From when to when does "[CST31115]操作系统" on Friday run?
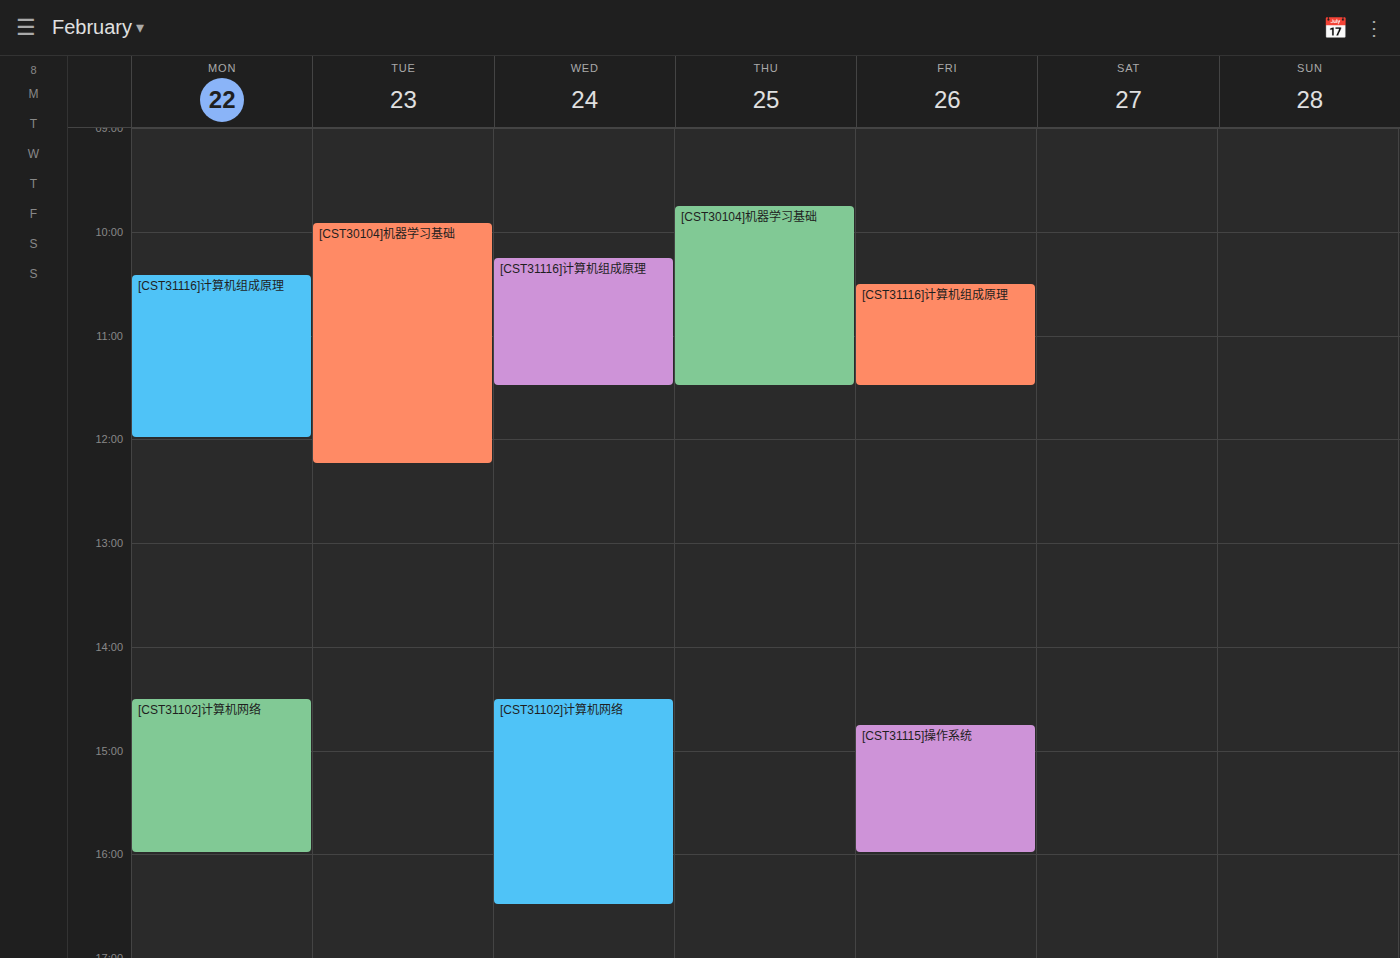
2:45 PM to 4:00 PM